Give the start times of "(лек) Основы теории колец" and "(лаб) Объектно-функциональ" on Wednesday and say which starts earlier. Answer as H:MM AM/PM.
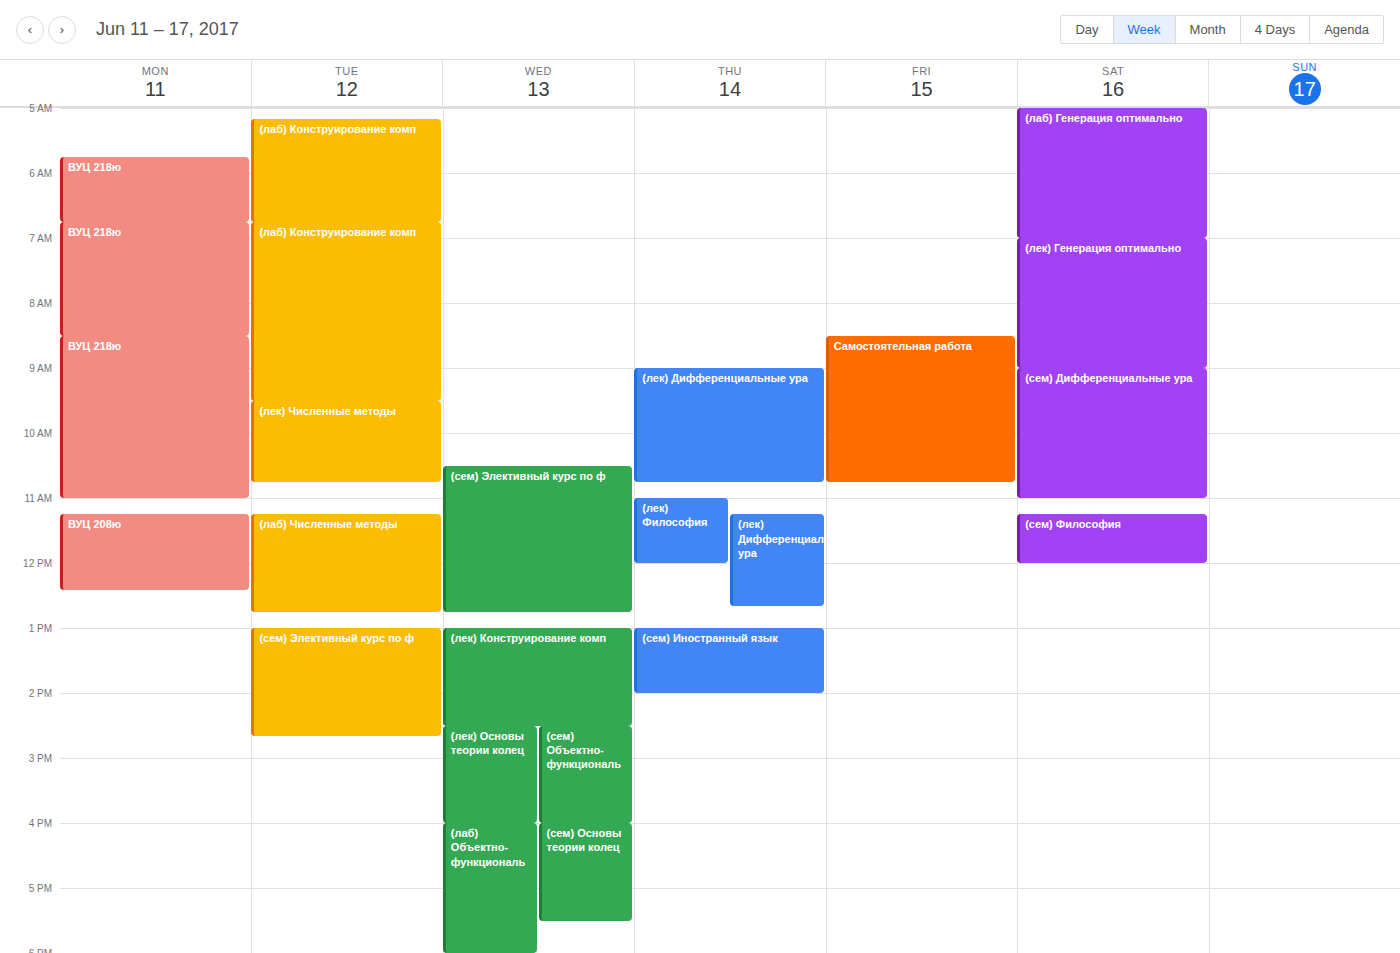
"(лек) Основы теории колец" 2:30 PM; "(лаб) Объектно-функциональ" 4:00 PM.